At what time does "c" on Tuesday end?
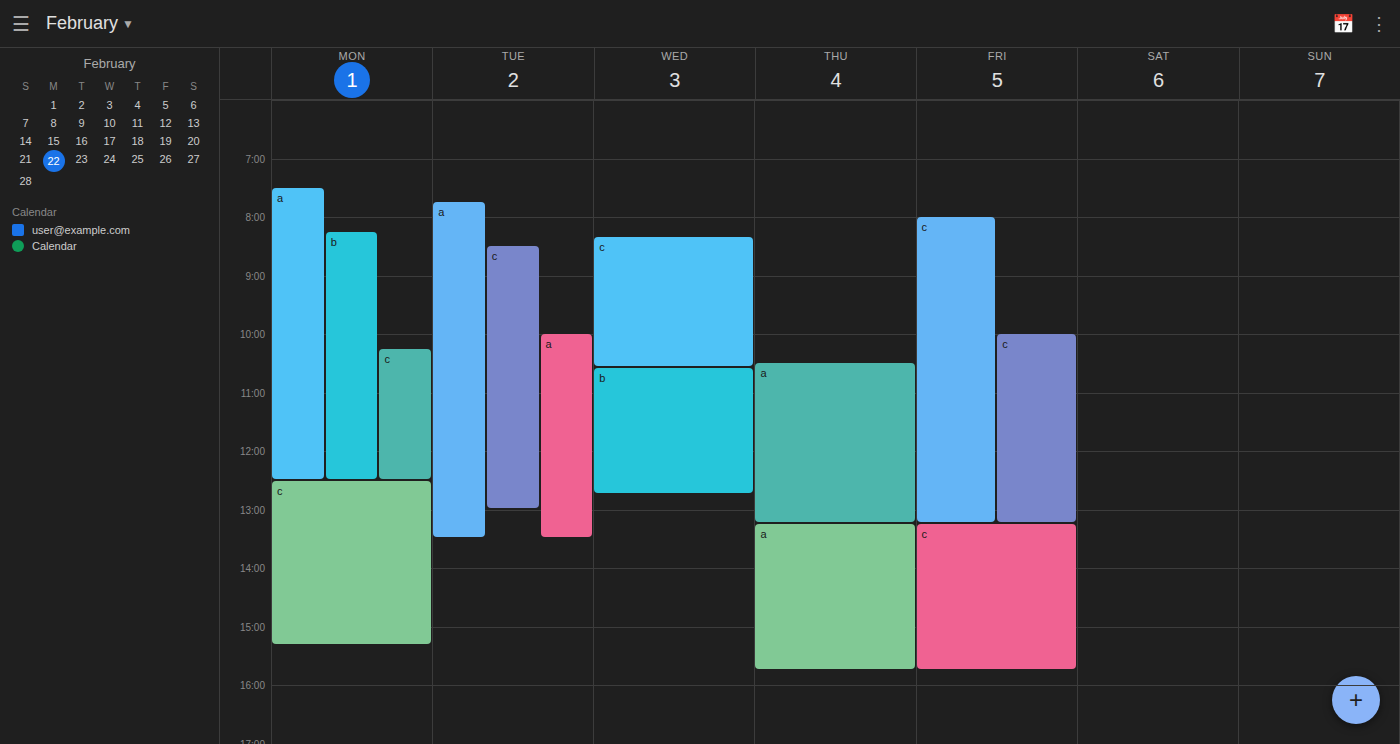
1:00 PM